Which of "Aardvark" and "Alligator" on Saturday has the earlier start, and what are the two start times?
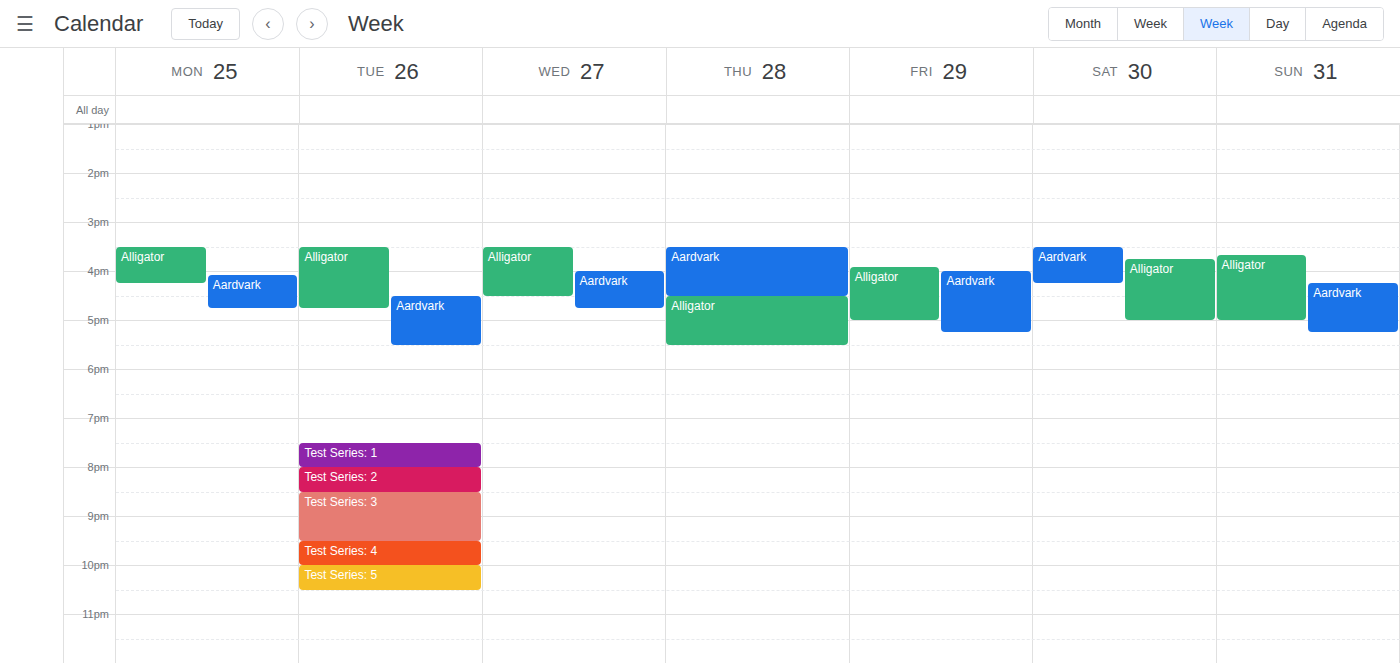
"Aardvark" 15:30; "Alligator" 15:45.